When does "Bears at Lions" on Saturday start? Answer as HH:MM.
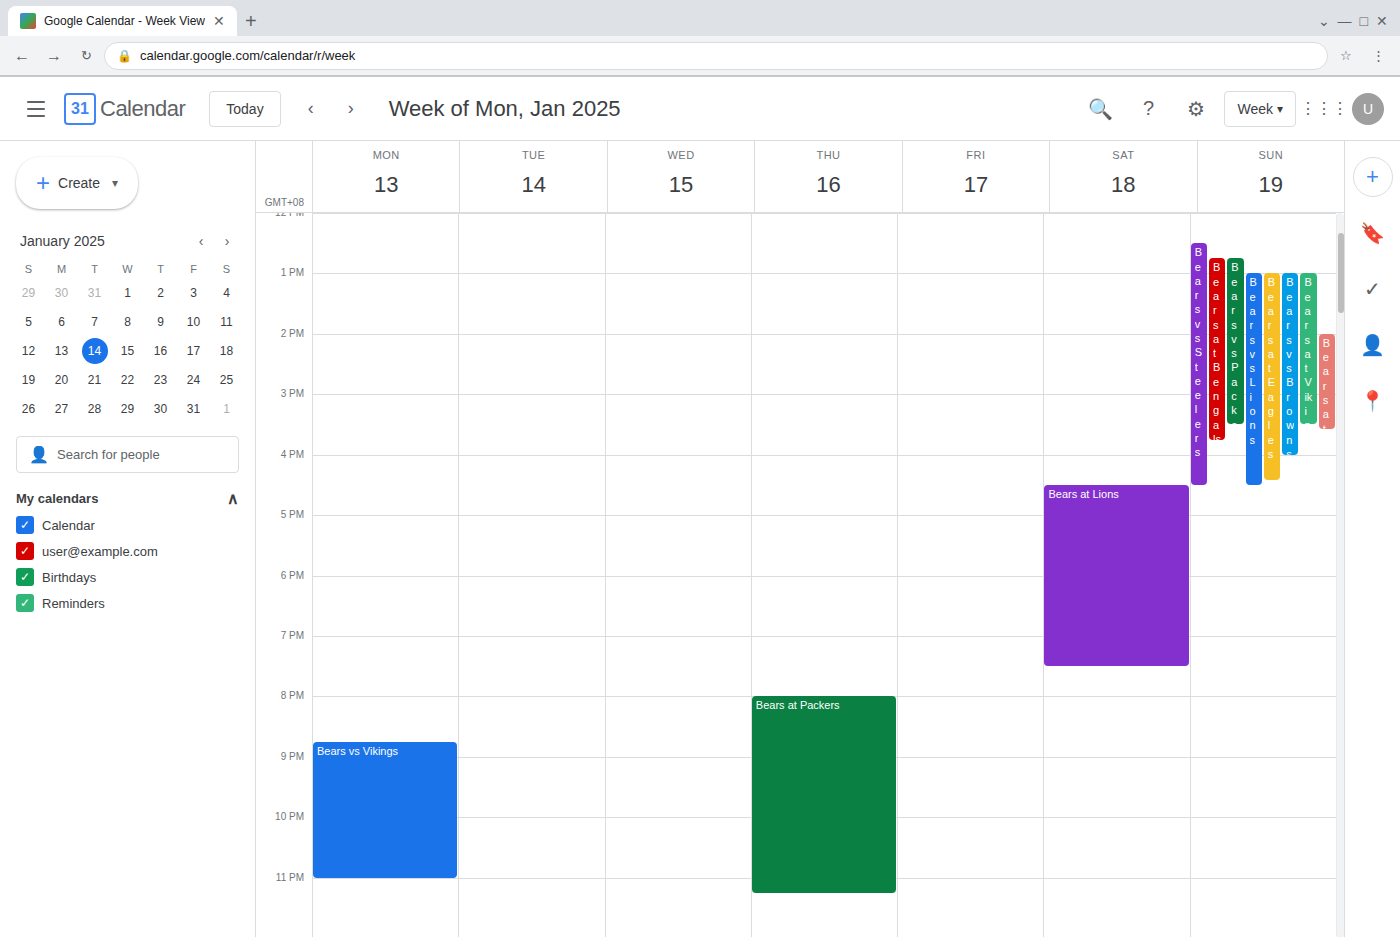
16:30